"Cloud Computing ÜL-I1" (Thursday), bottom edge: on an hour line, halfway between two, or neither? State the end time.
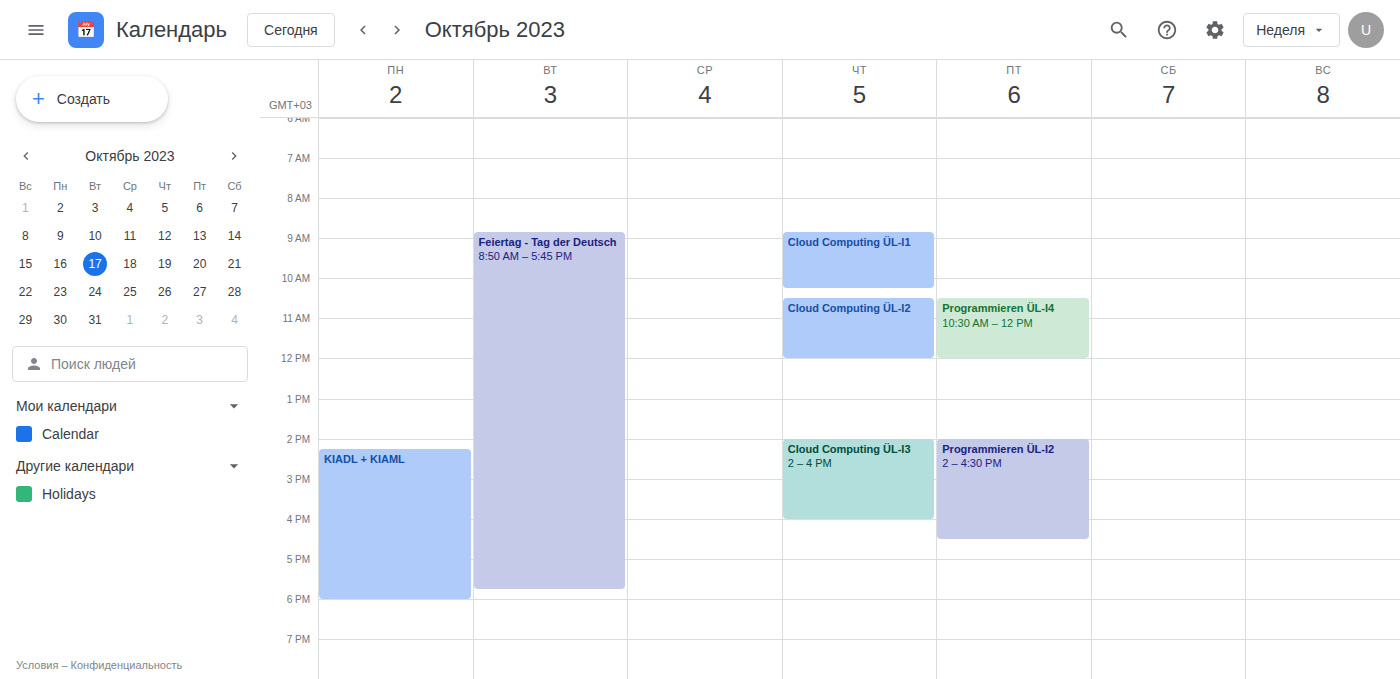
10:15 AM -- neither: a quarter of the way from the 10 AM line to the 11 AM line.